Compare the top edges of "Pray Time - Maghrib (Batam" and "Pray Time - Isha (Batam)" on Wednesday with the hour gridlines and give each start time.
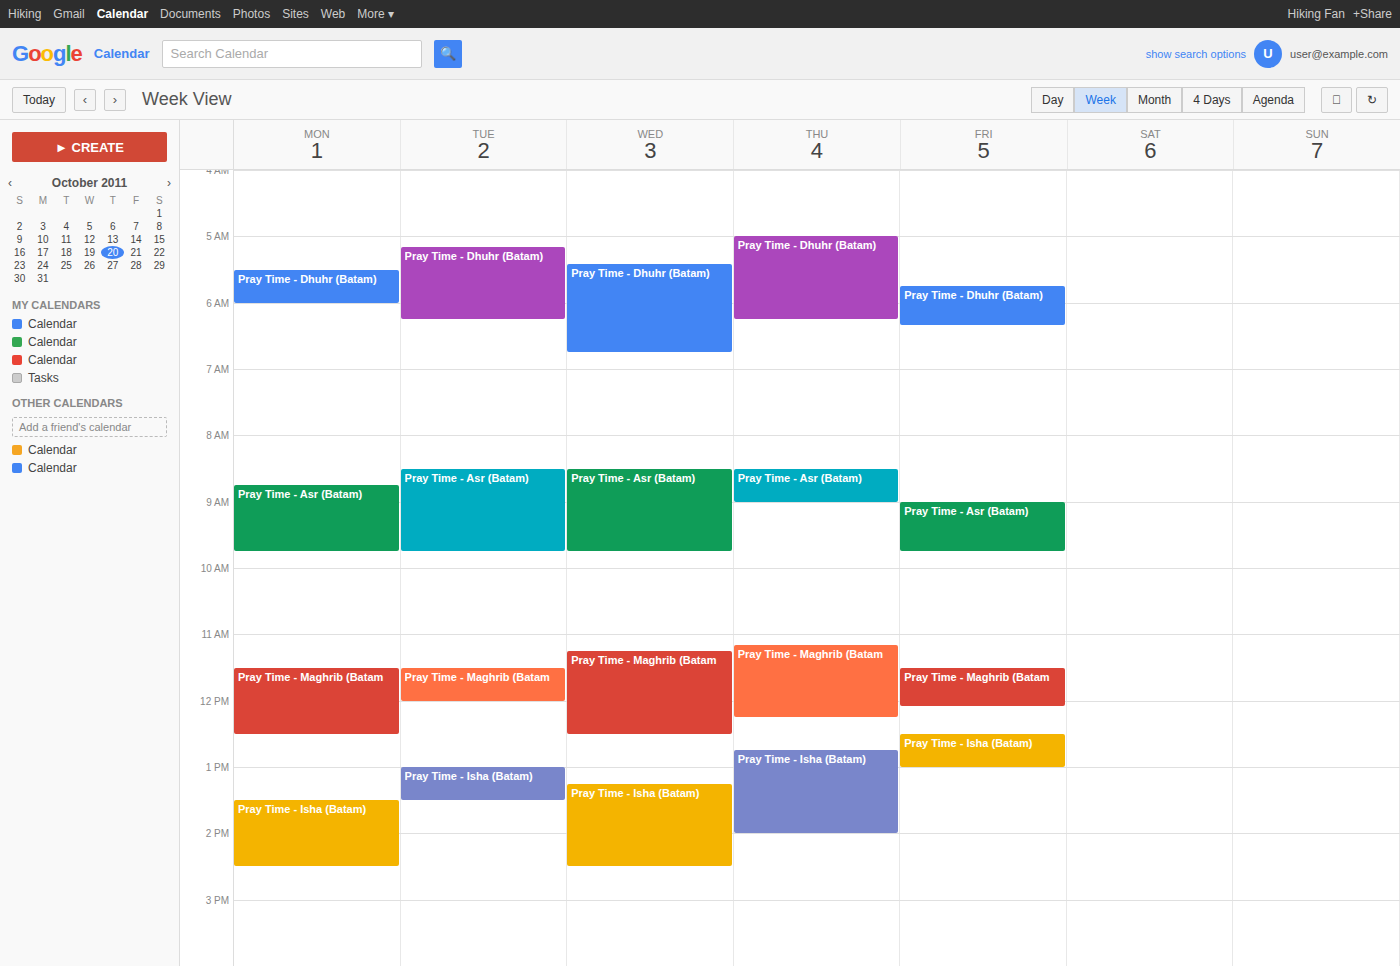
"Pray Time - Maghrib (Batam": 11:15 AM, neither: a quarter of the way from the 11 AM line to the 12 PM line. "Pray Time - Isha (Batam)": 1:15 PM, neither: a quarter of the way from the 1 PM line to the 2 PM line.